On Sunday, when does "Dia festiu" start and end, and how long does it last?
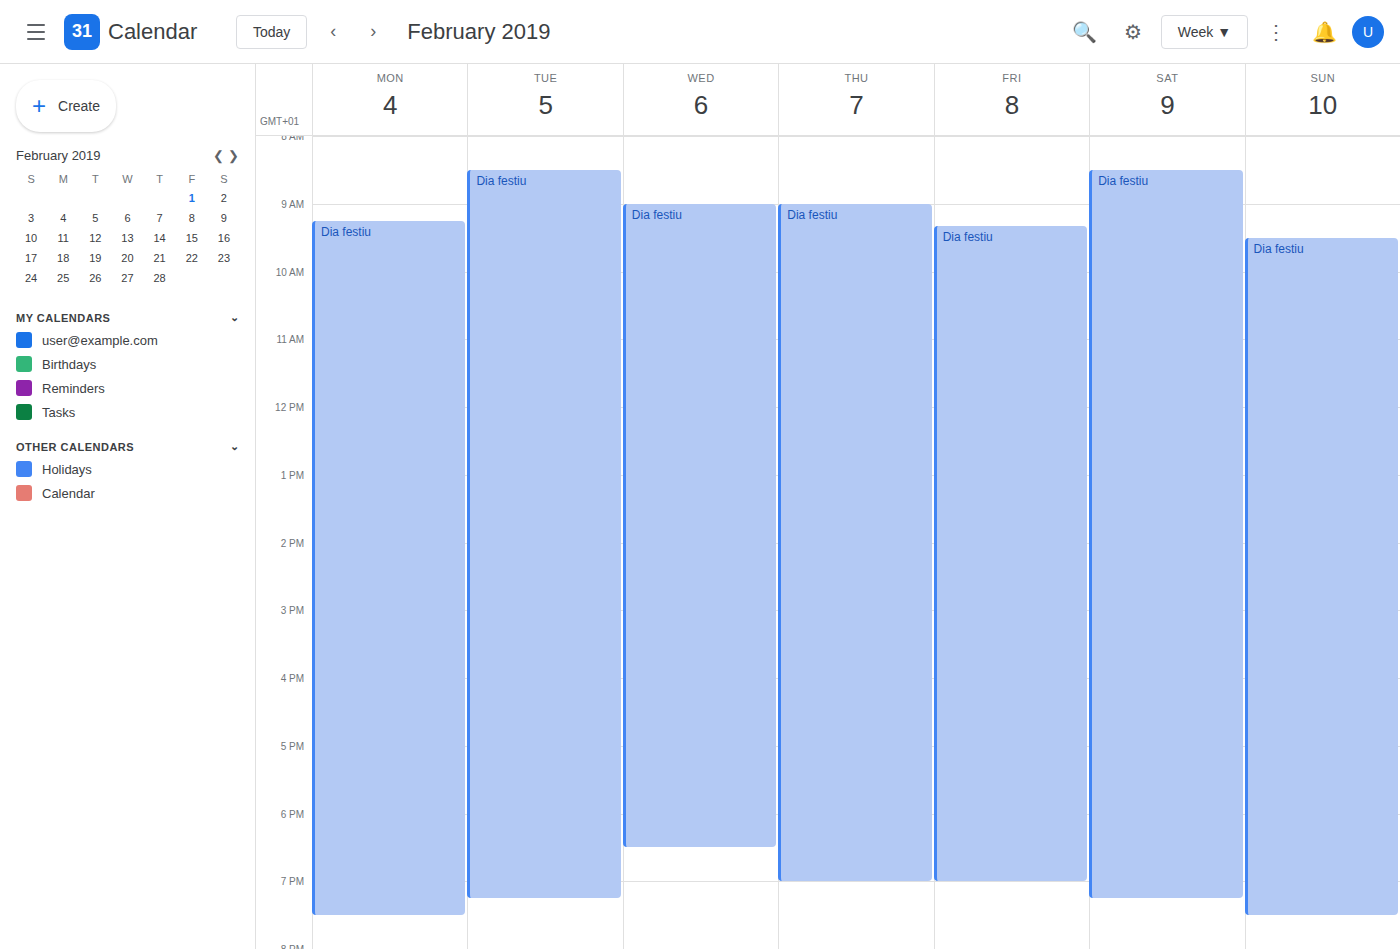
9:30 AM to 7:30 PM, 10 hours